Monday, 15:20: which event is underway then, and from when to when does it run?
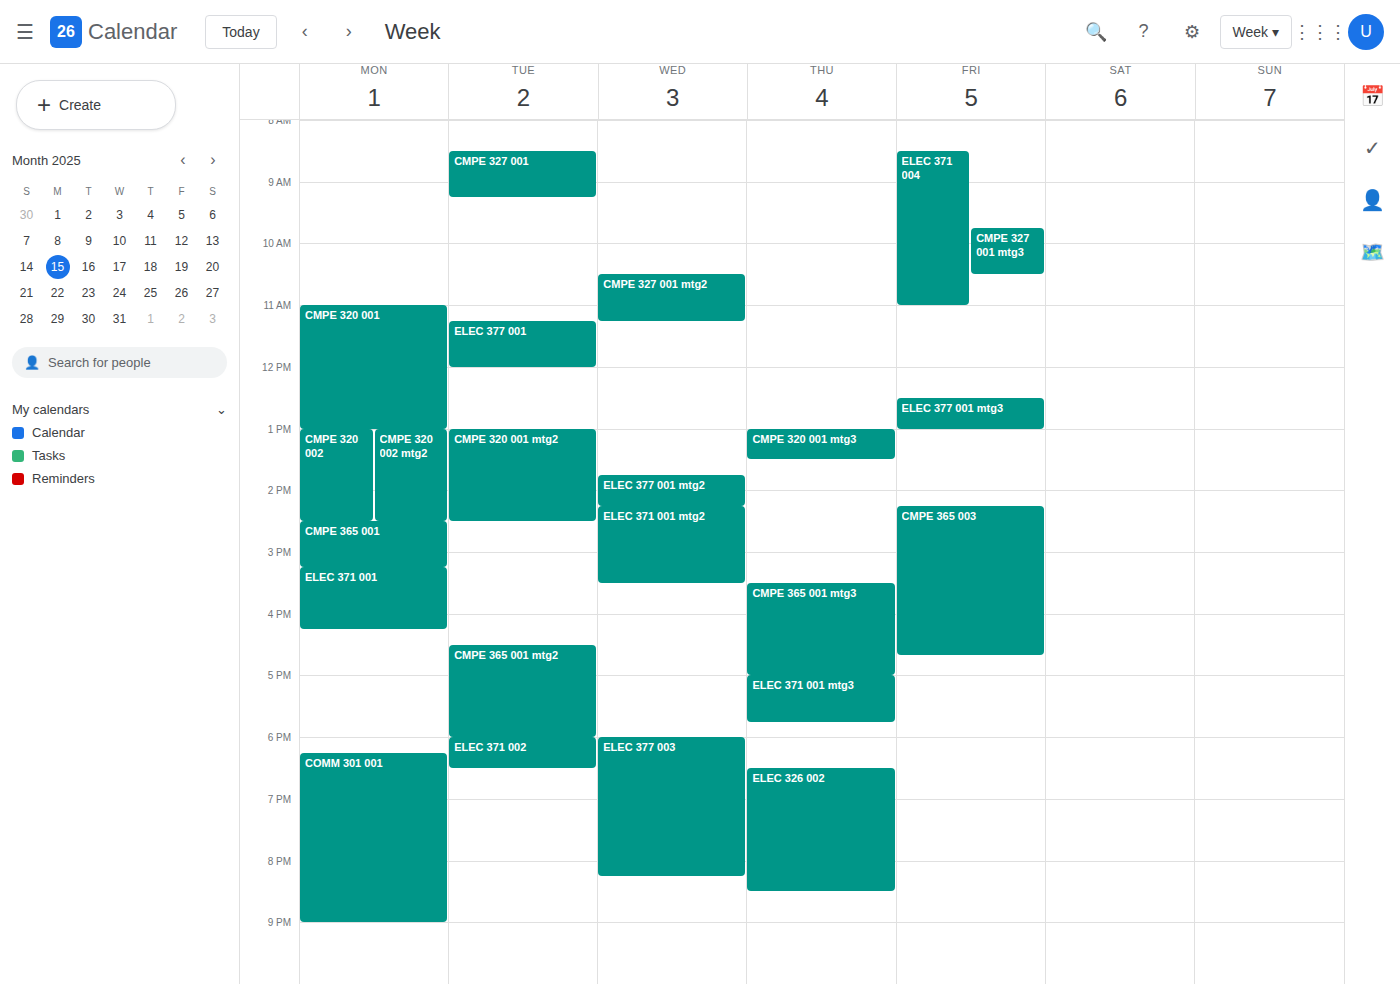
"ELEC 371 001", 15:15 to 16:15